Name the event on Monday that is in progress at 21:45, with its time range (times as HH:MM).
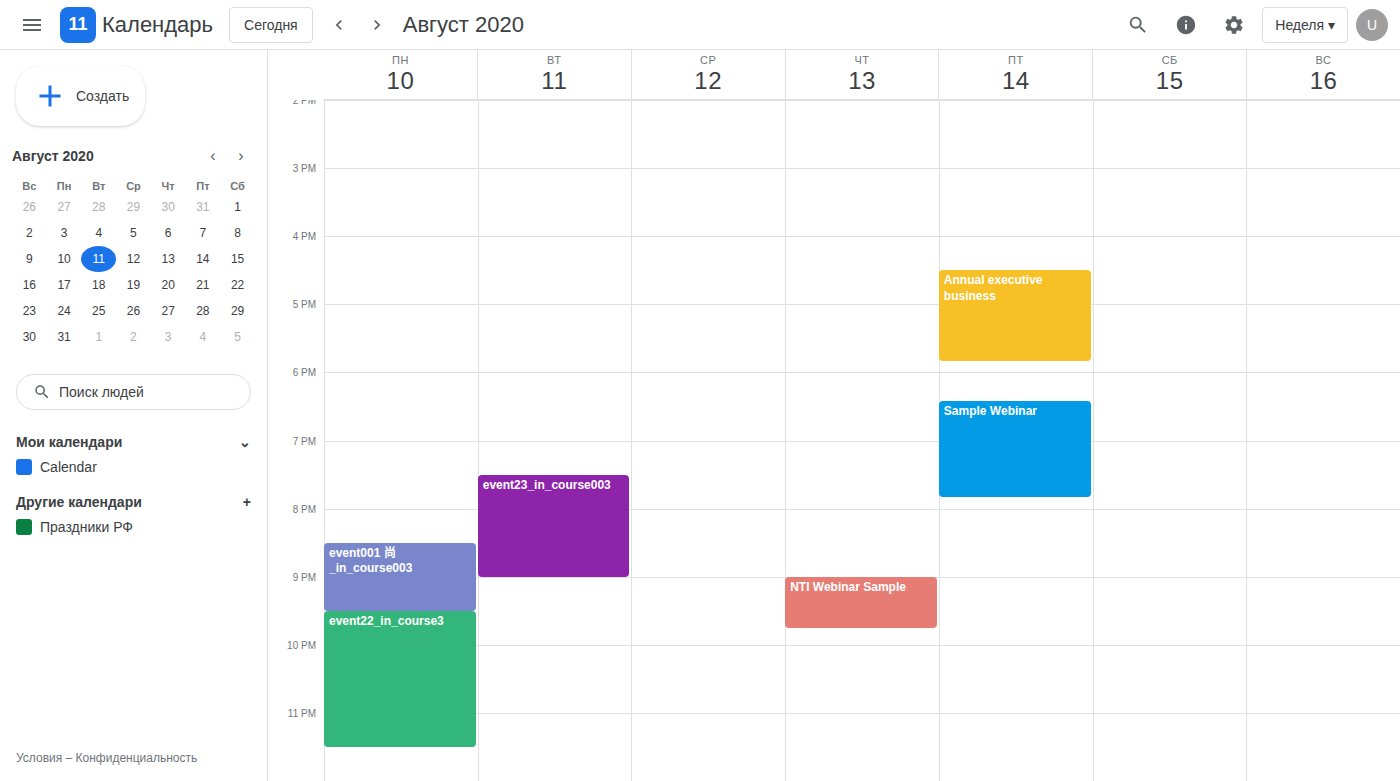
"event22_in_course3", 21:30 to 23:30